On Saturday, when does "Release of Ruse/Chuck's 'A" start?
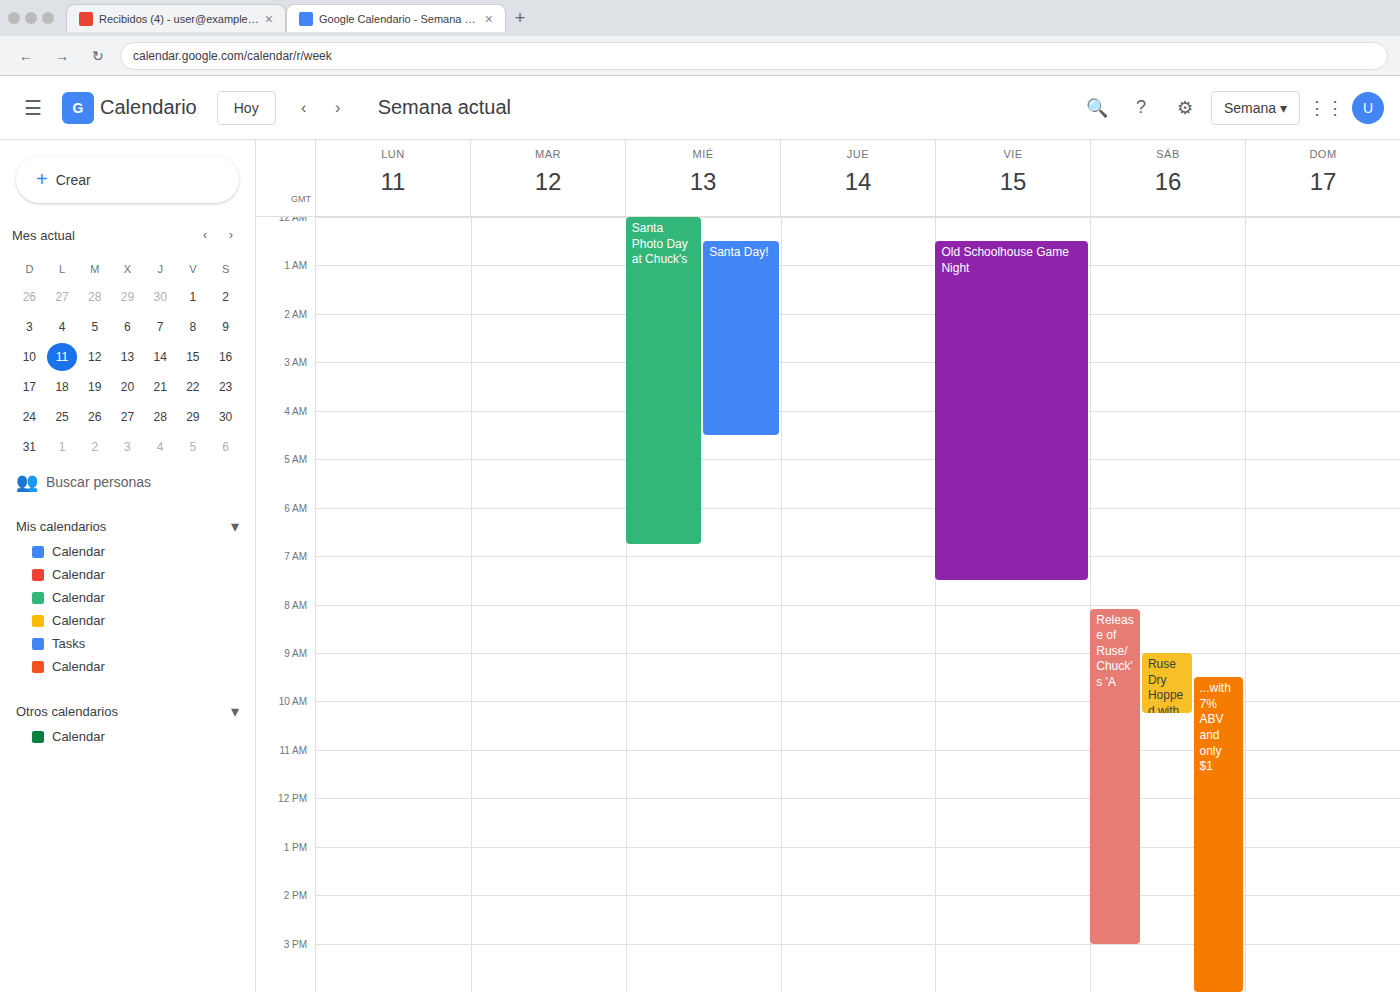
8:05 AM